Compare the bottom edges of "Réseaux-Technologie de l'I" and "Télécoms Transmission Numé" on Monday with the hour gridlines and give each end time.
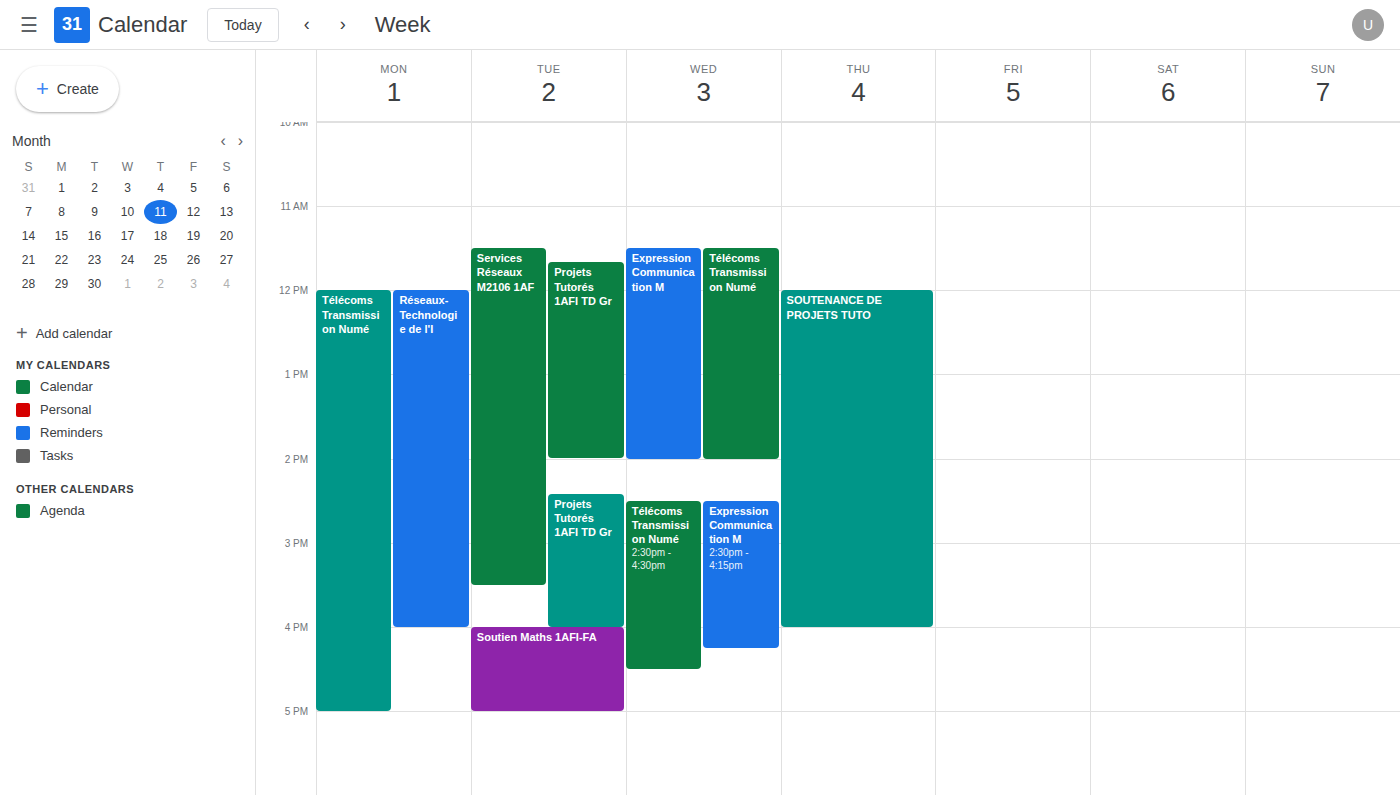
"Réseaux-Technologie de l'I": 4:00 PM, exactly on the 4 PM line. "Télécoms Transmission Numé": 5:00 PM, exactly on the 5 PM line.